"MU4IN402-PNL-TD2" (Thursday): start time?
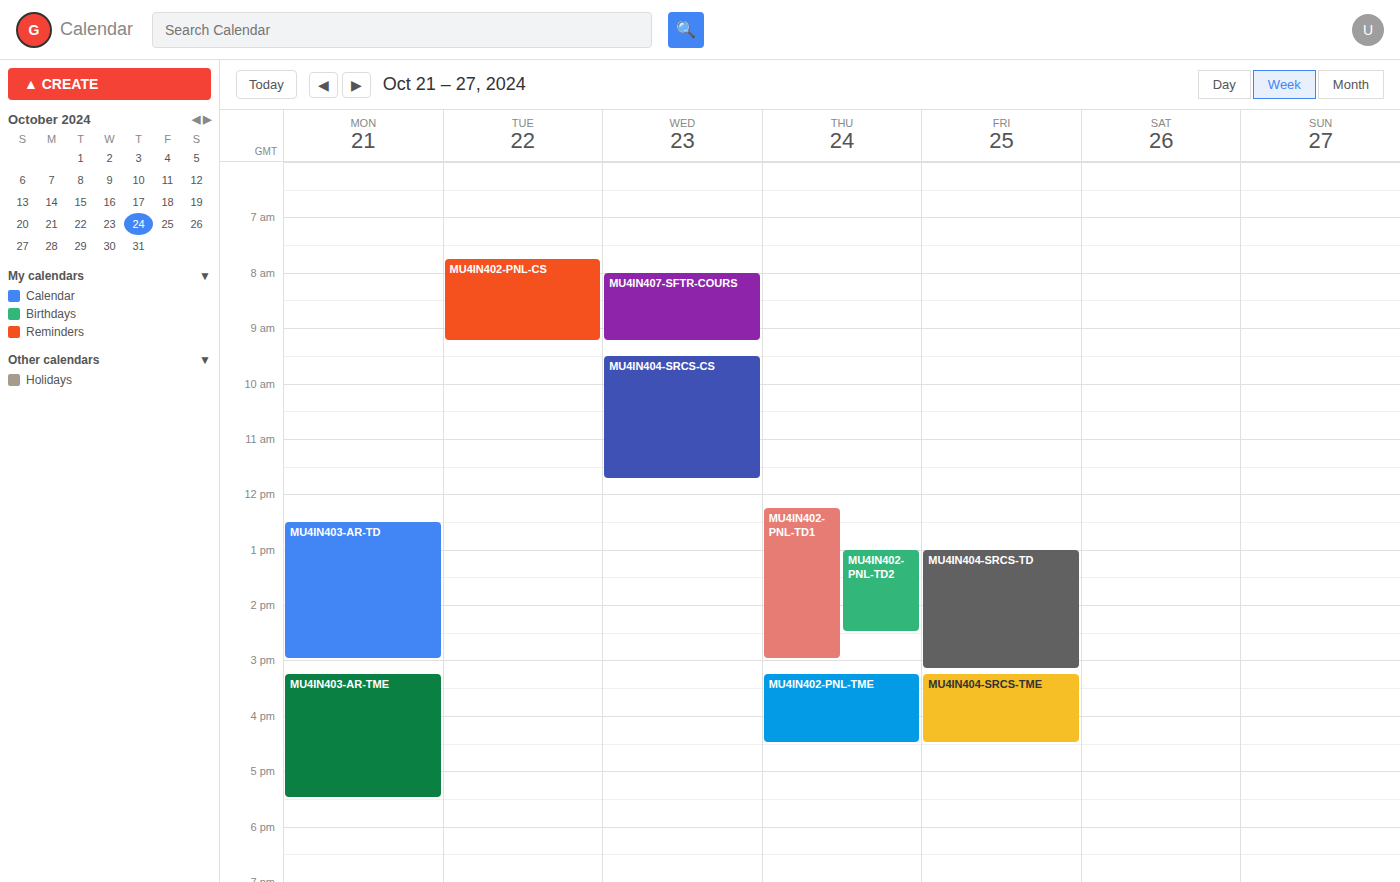
1:00 PM